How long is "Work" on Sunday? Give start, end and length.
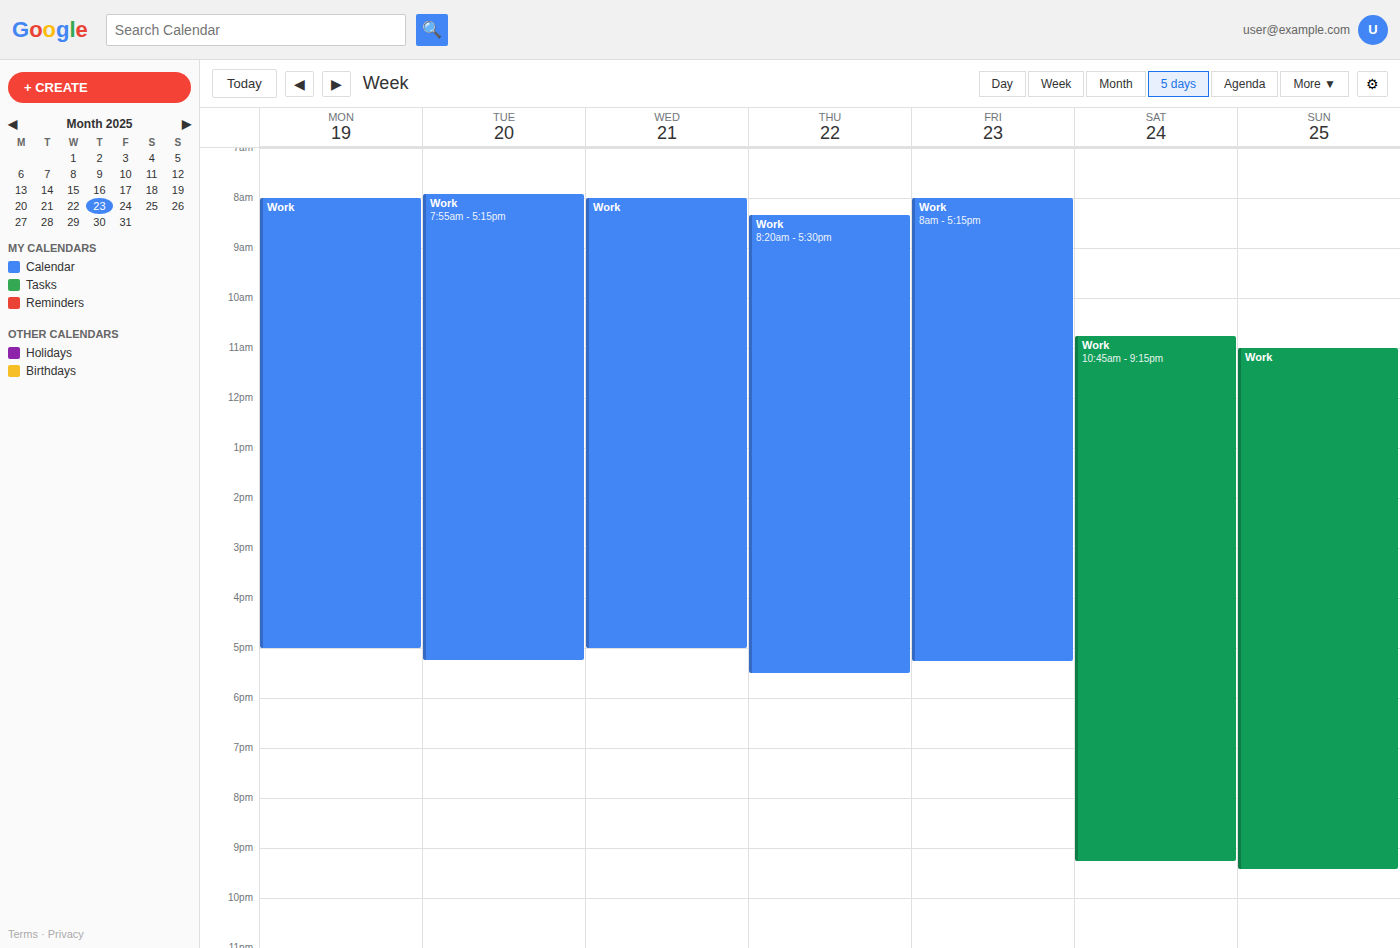
11:00 AM to 9:25 PM, 10 hours 25 minutes